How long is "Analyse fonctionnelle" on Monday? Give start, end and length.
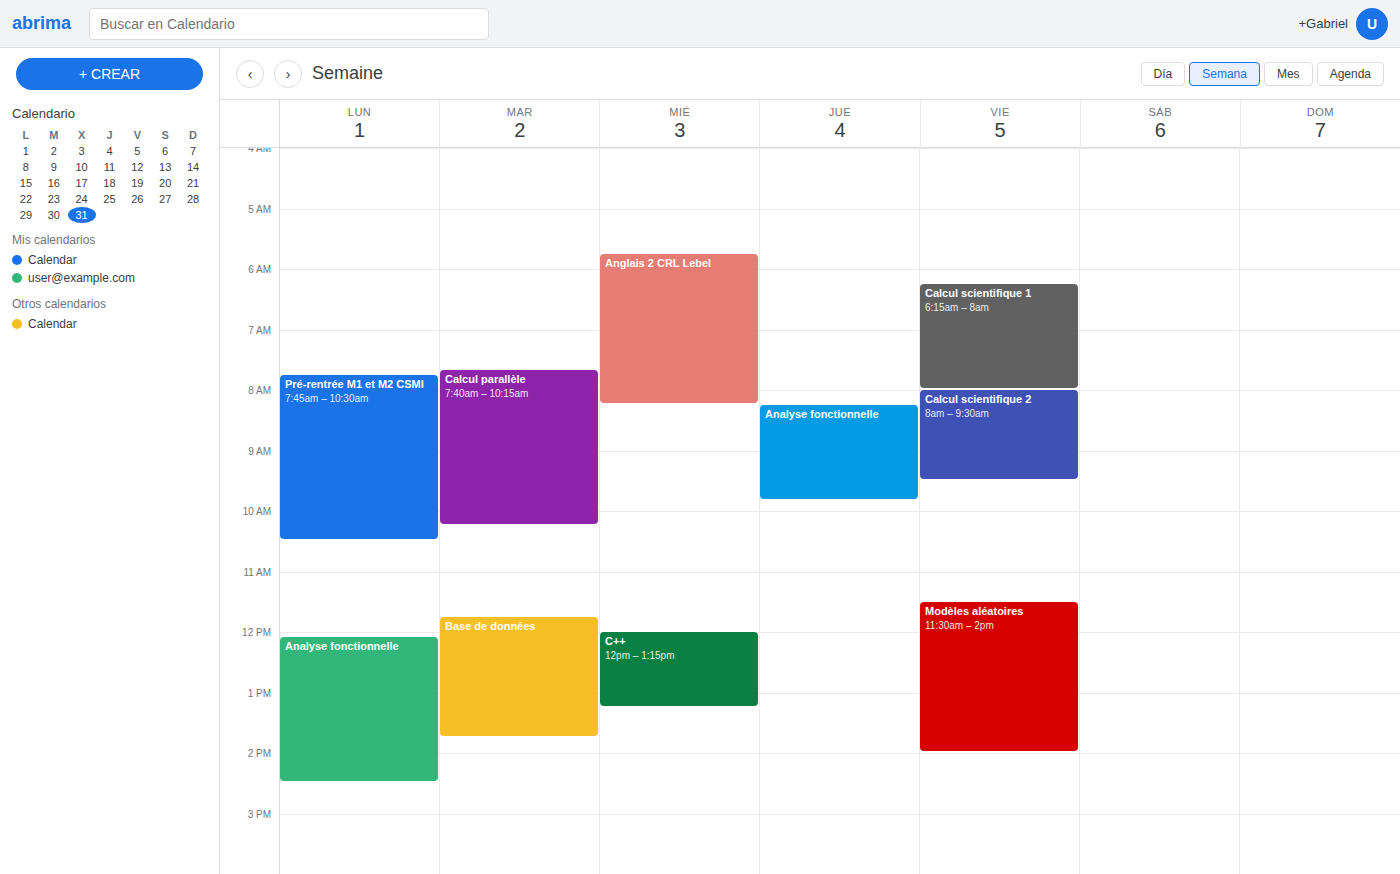
12:05 PM to 2:30 PM, 2 hours 25 minutes